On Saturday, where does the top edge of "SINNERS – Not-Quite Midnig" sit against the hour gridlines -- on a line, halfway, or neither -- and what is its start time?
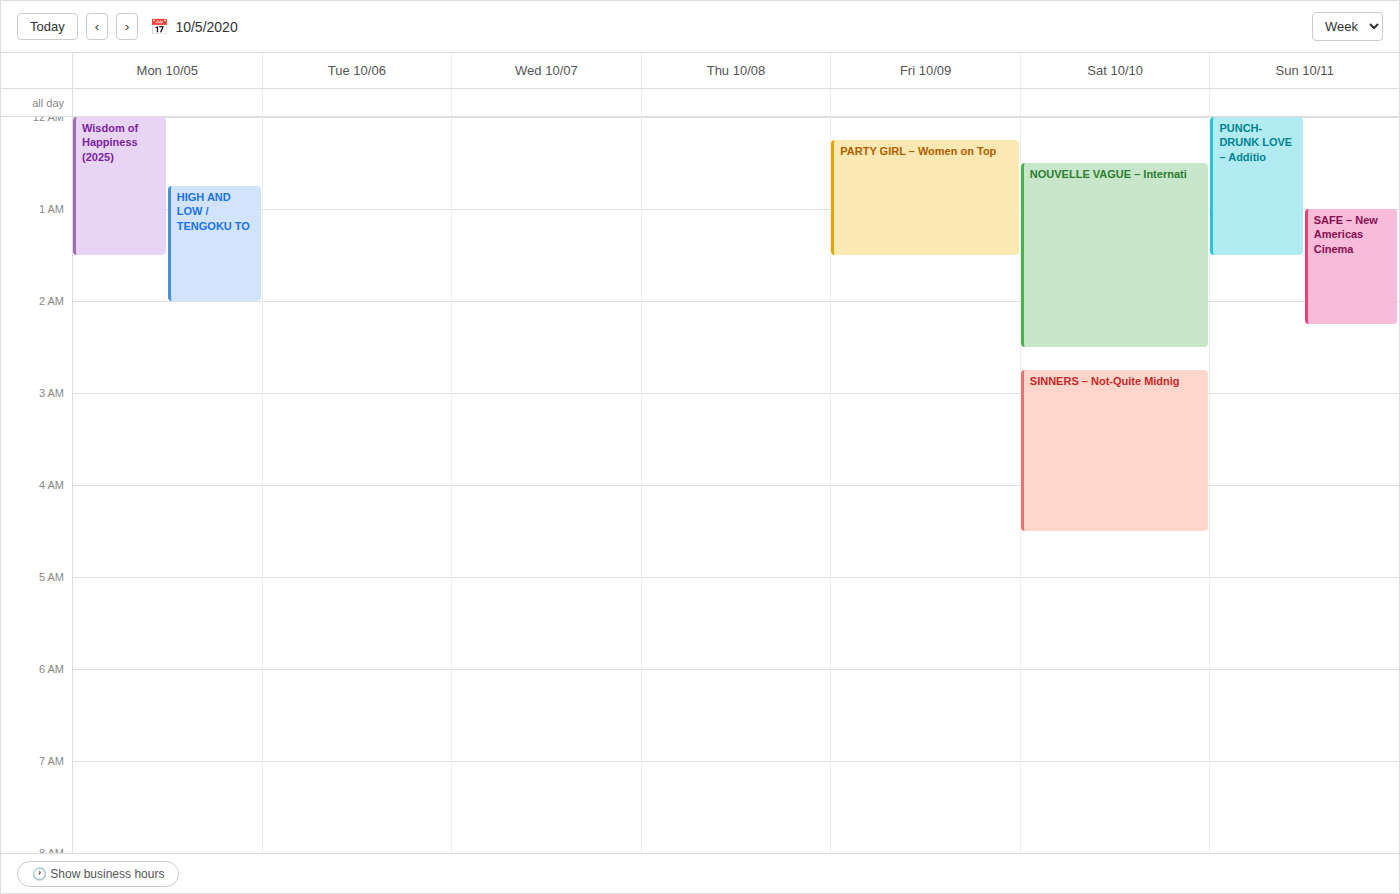
2:45 AM -- neither: three quarters of the way from the 2 AM line to the 3 AM line.